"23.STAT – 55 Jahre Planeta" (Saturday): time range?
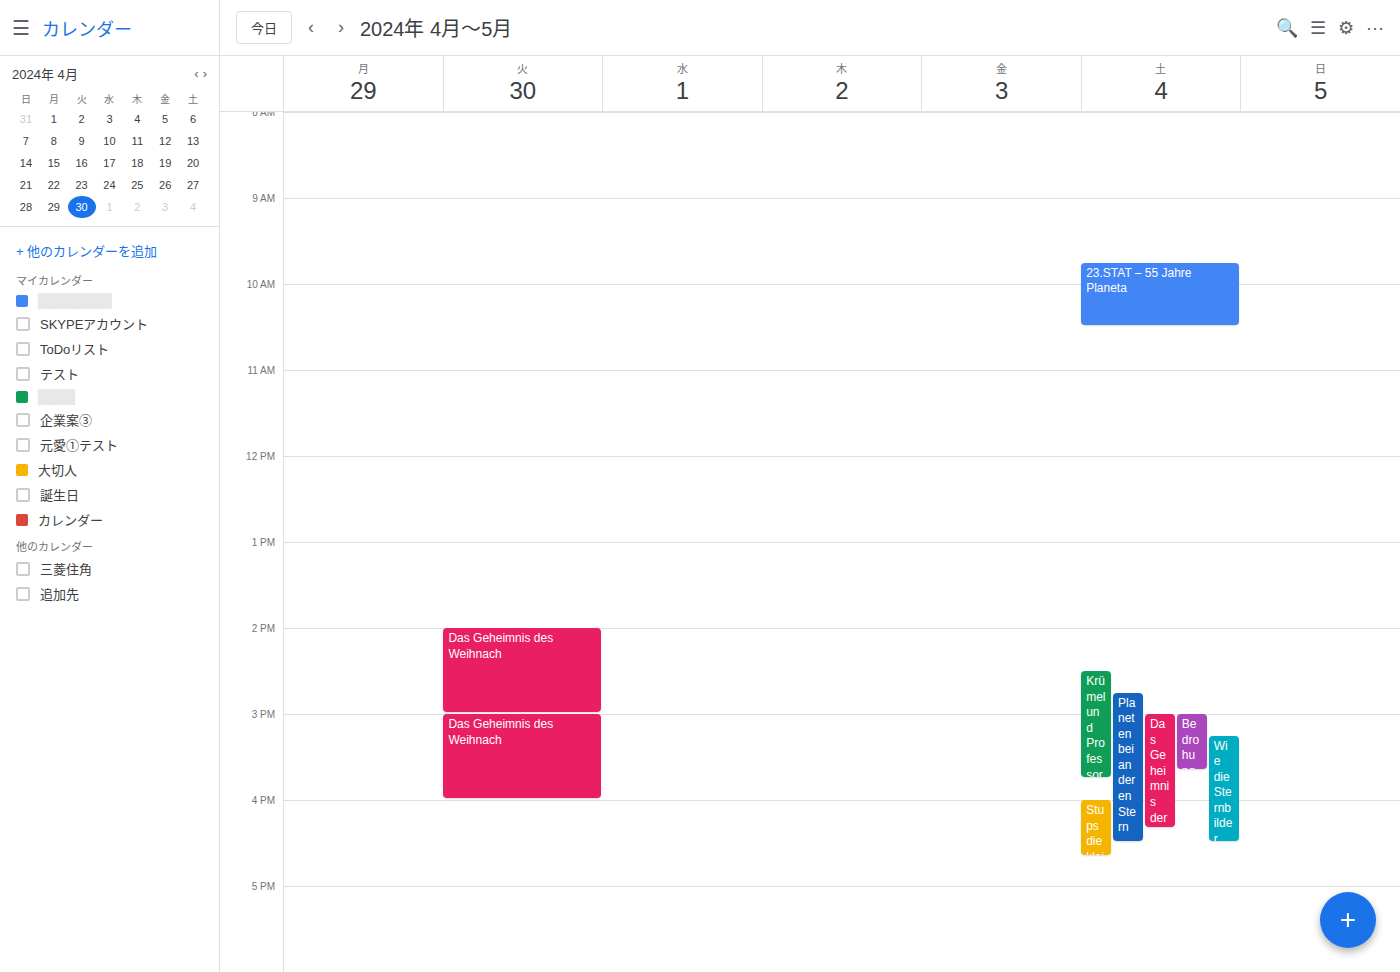
9:45 AM to 10:30 AM